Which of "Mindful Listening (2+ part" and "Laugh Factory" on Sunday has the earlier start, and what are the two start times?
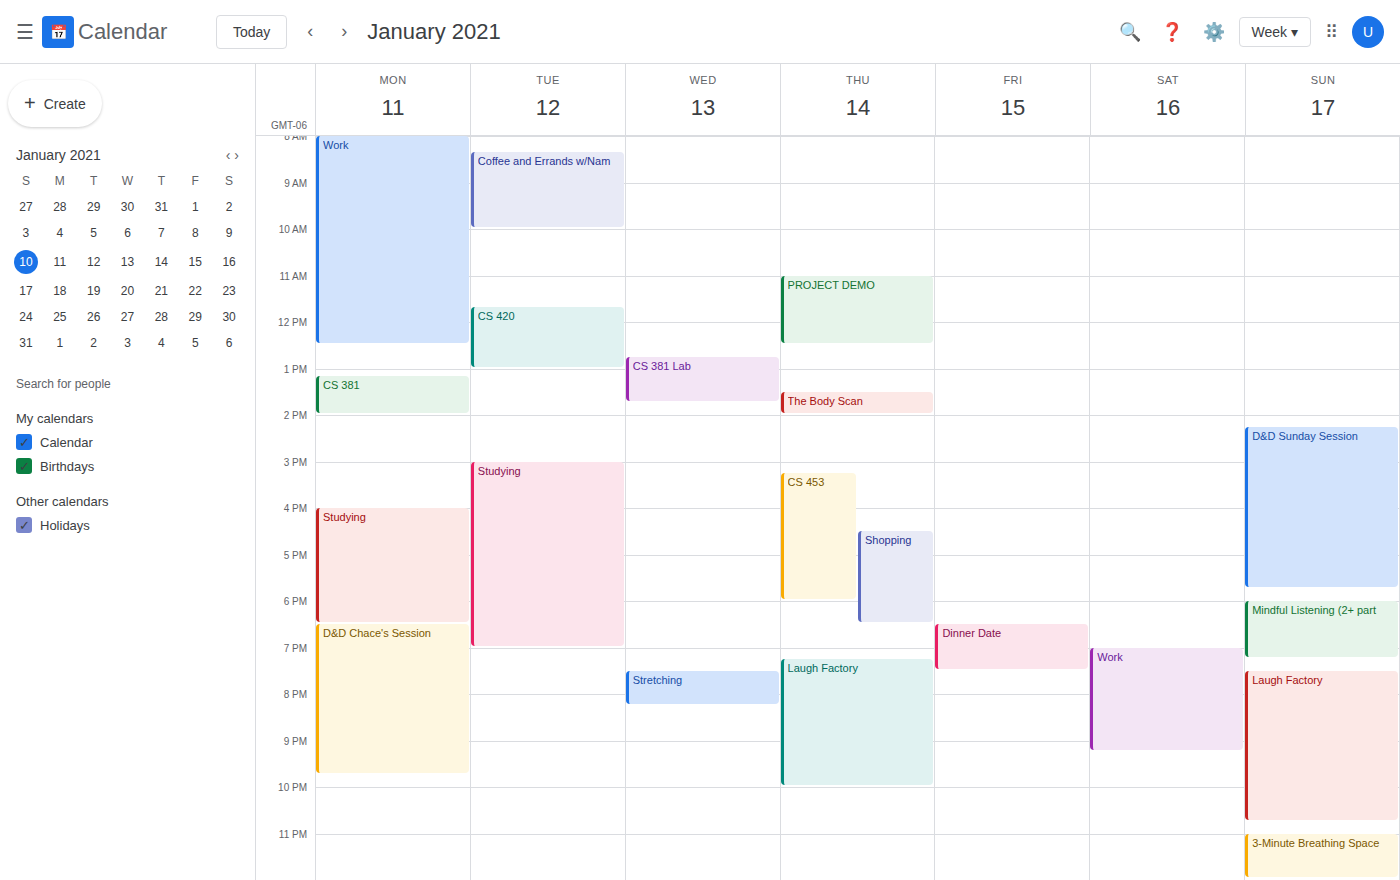
"Mindful Listening (2+ part" 6:00 PM; "Laugh Factory" 7:30 PM.